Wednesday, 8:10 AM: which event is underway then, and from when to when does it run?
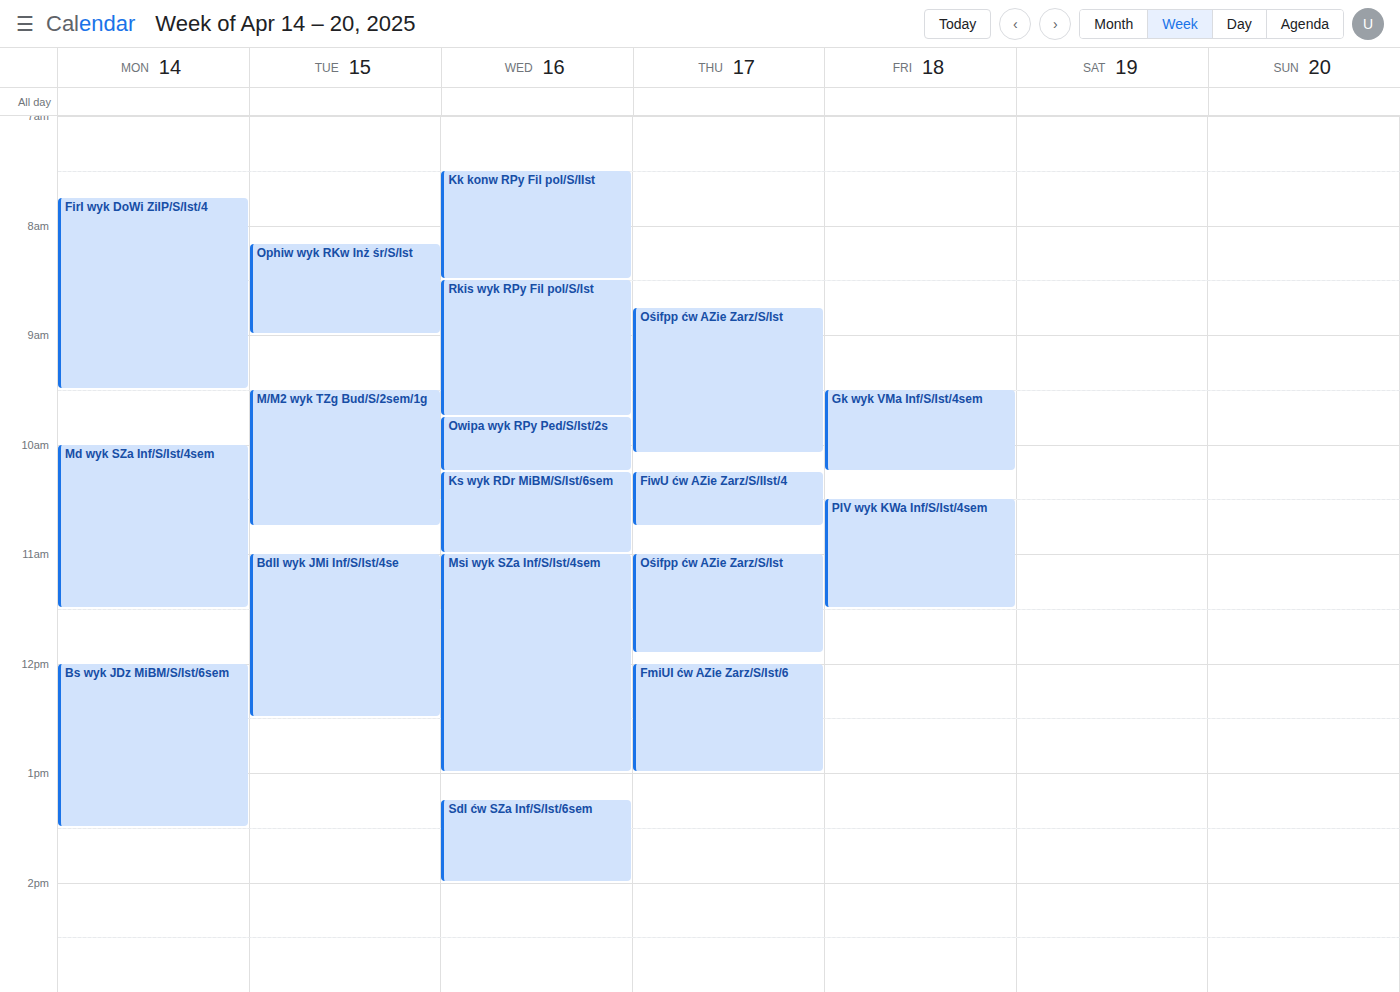
"Kk konw RPy Fil pol/S/IIst", 7:30 AM to 8:30 AM